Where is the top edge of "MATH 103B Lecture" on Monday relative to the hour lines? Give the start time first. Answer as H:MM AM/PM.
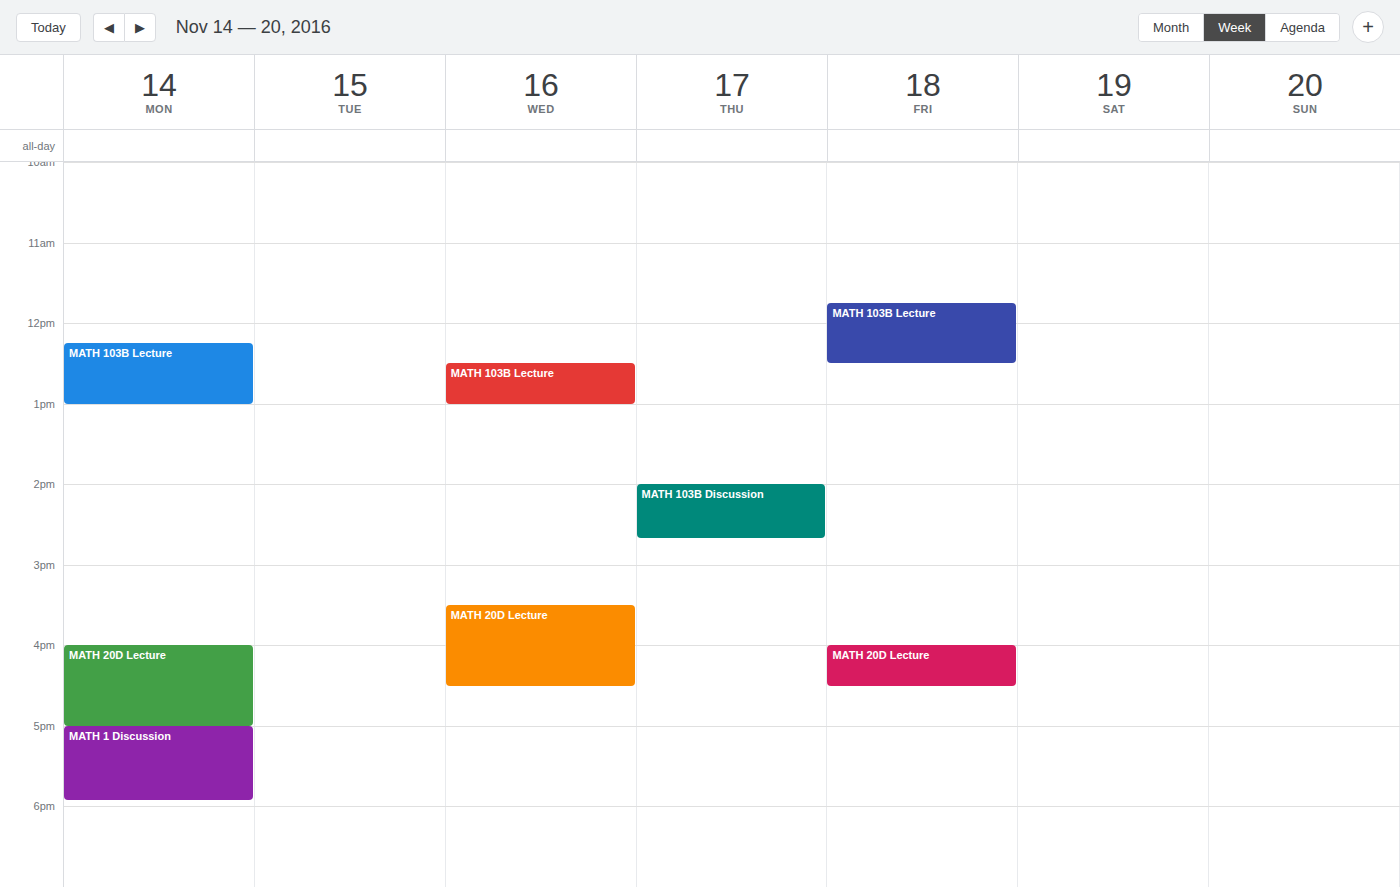
12:15 PM -- neither: a quarter of the way from the 12 PM line to the 1 PM line.